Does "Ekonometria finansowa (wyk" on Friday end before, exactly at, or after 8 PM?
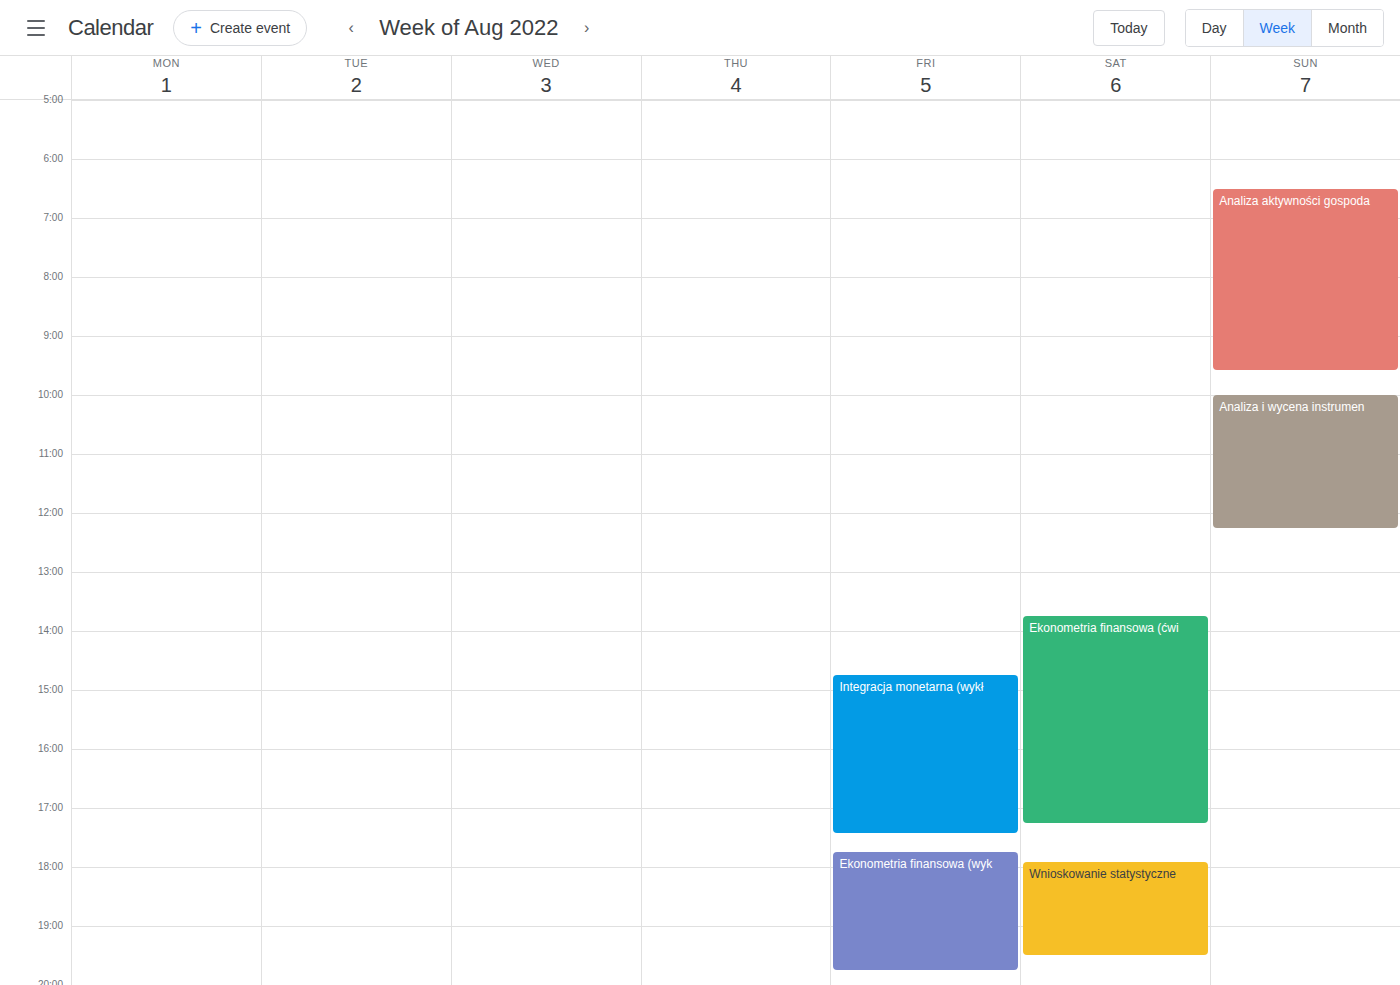
7:45 PM -- before 8 PM, 15 minutes above the 8 PM line.